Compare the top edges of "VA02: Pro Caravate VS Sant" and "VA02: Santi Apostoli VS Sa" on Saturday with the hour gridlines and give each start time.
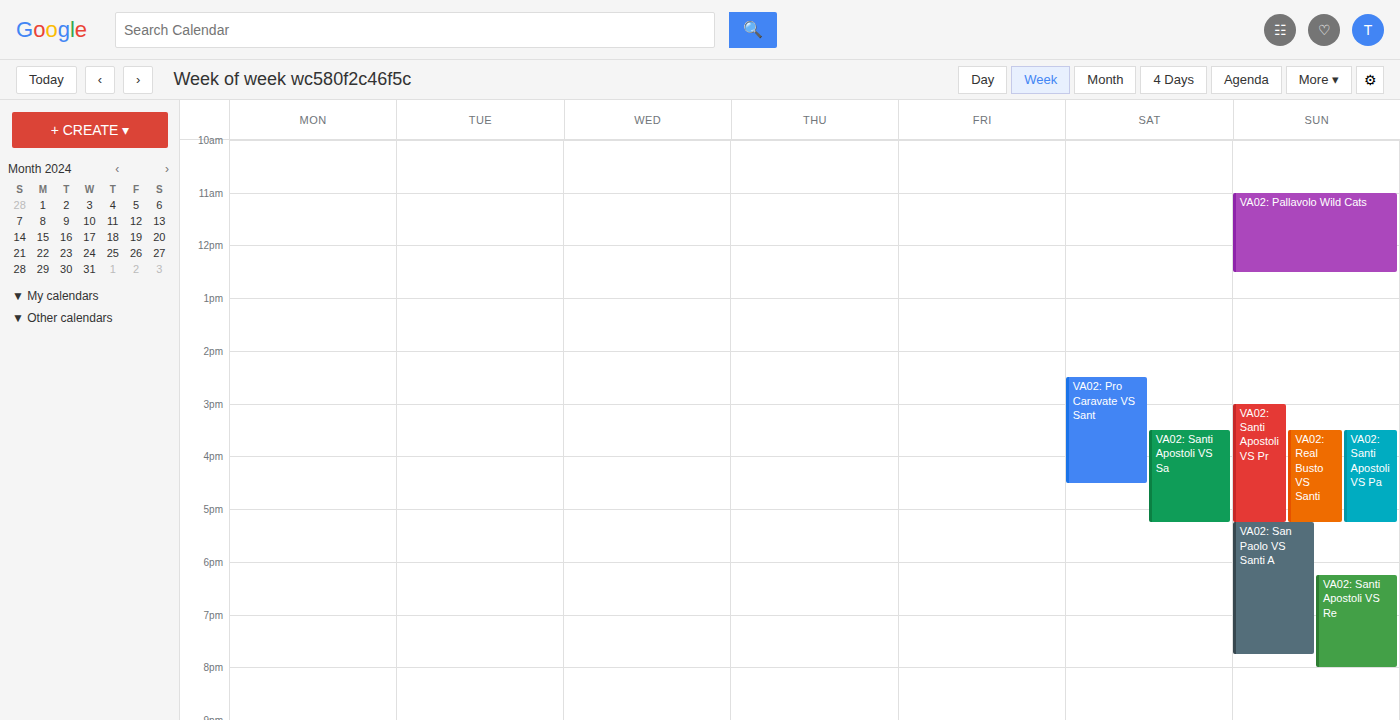
"VA02: Pro Caravate VS Sant": 2:30 PM, halfway between the 2 PM and 3 PM lines. "VA02: Santi Apostoli VS Sa": 3:30 PM, halfway between the 3 PM and 4 PM lines.